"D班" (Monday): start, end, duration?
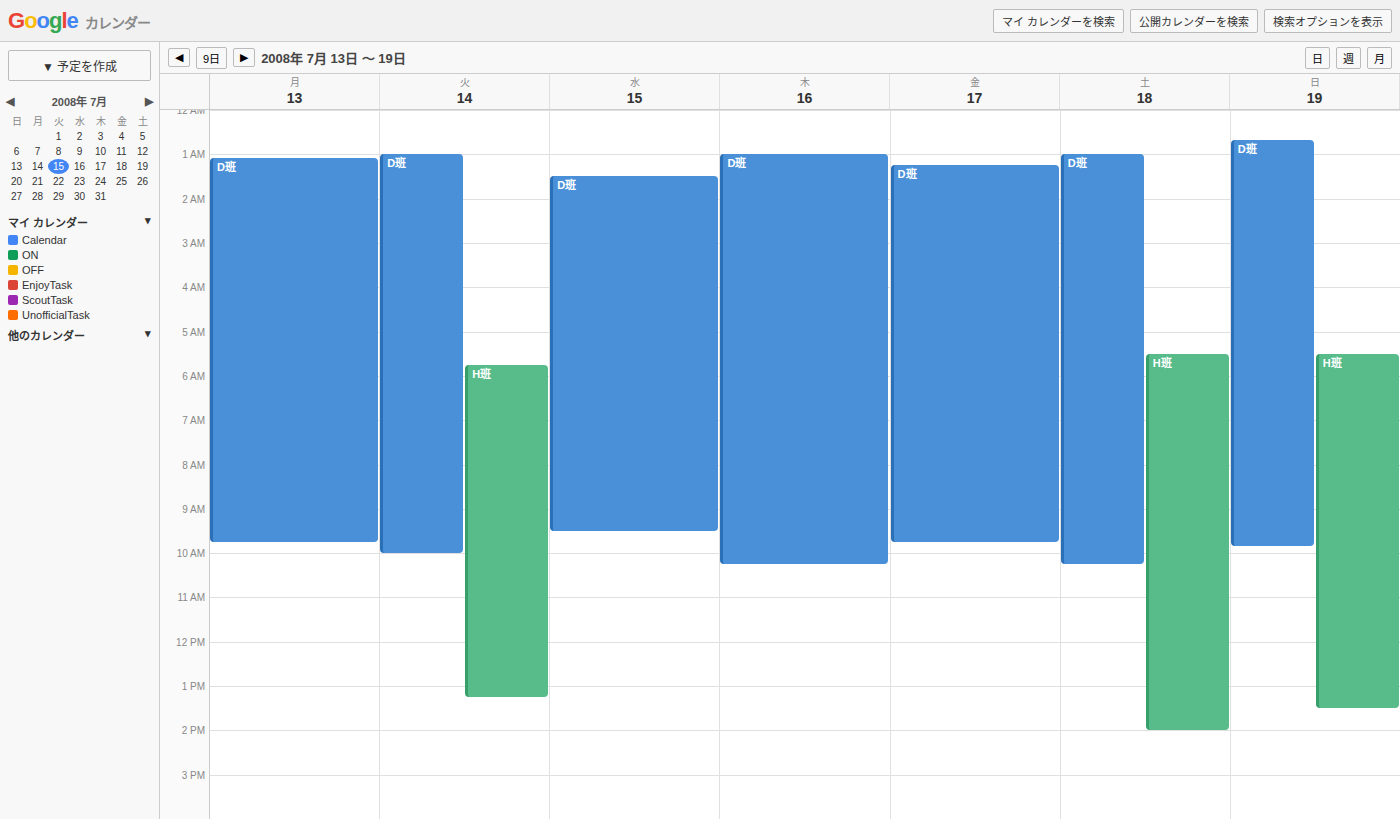
1:05 AM to 9:45 AM, 8 hours 40 minutes